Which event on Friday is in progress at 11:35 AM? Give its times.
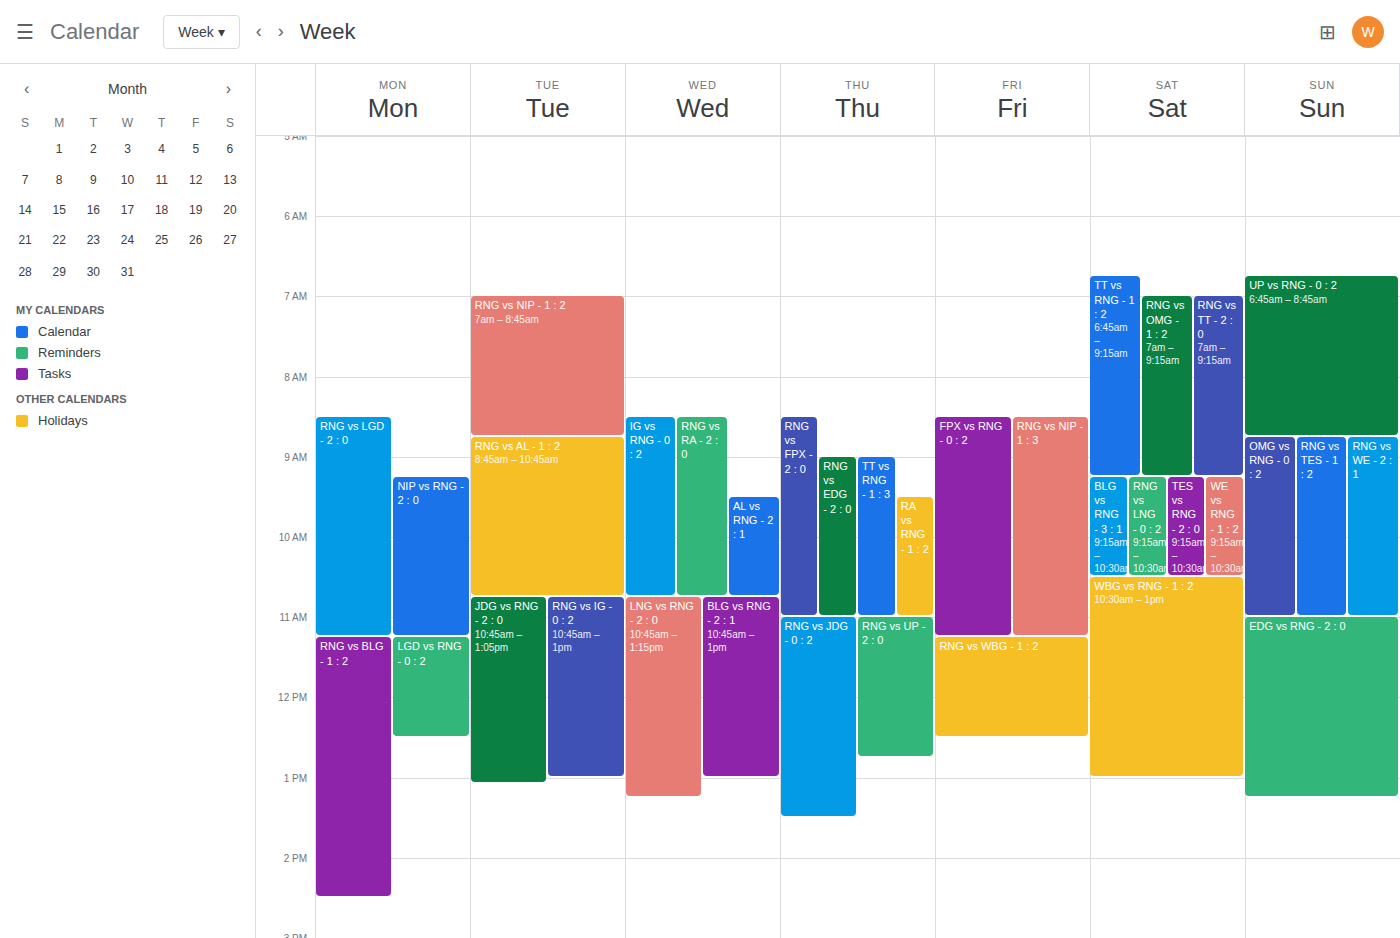
"RNG vs WBG - 1 : 2", 11:15 AM to 12:30 PM